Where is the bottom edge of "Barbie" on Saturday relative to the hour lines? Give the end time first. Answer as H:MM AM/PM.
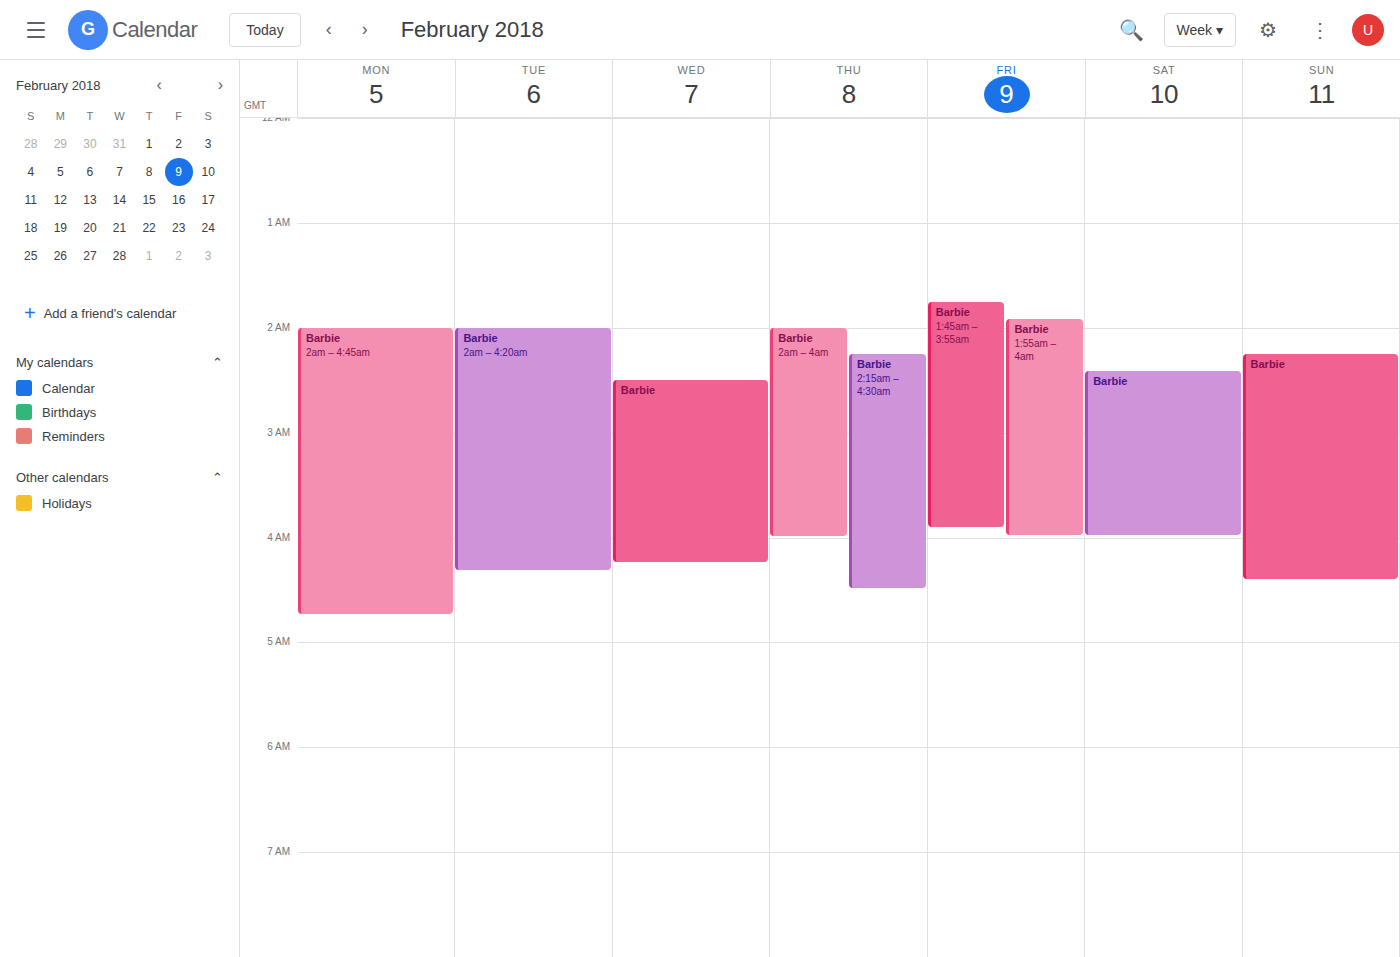
4:00 AM -- exactly on the 4 AM line.